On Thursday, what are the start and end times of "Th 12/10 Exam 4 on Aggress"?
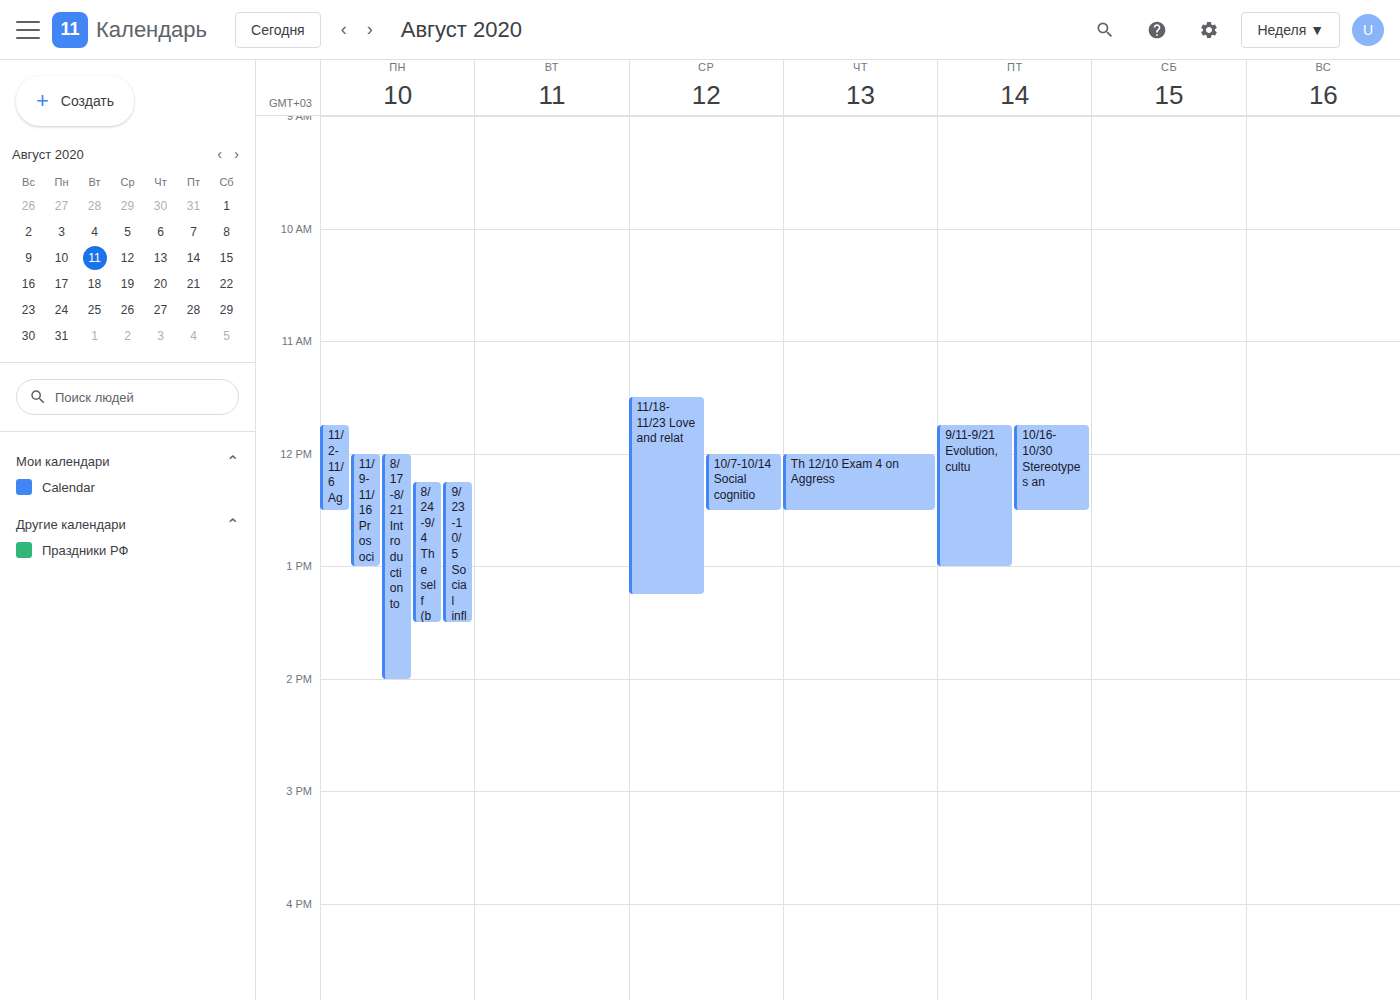
12:00 PM to 12:30 PM